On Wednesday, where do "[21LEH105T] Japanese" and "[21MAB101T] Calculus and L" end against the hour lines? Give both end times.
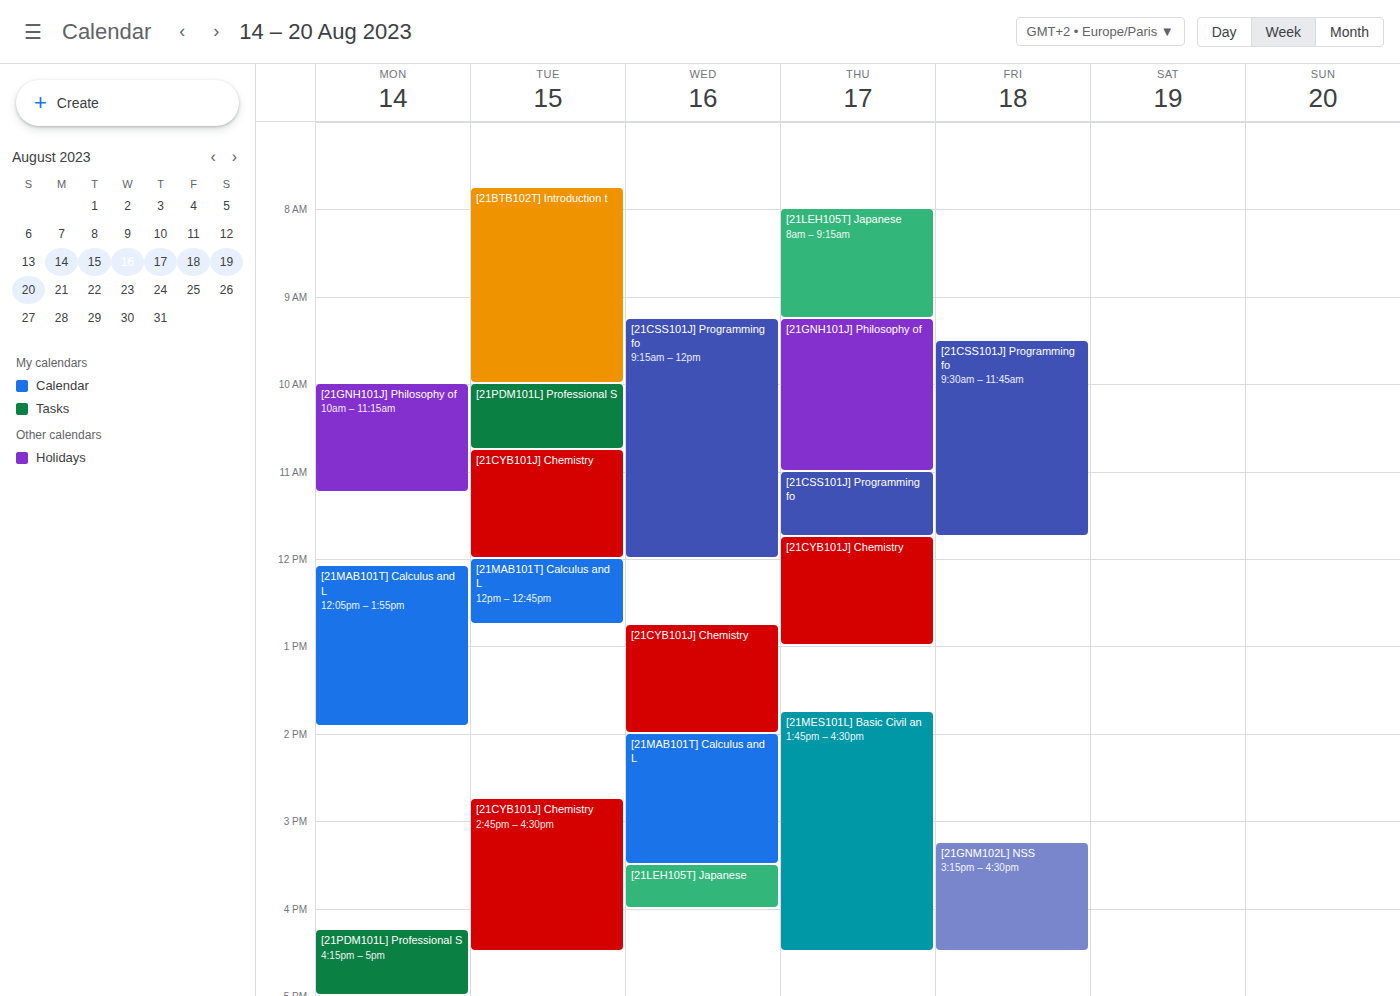
"[21LEH105T] Japanese": 4:00 PM, exactly on the 4 PM line. "[21MAB101T] Calculus and L": 3:30 PM, halfway between the 3 PM and 4 PM lines.